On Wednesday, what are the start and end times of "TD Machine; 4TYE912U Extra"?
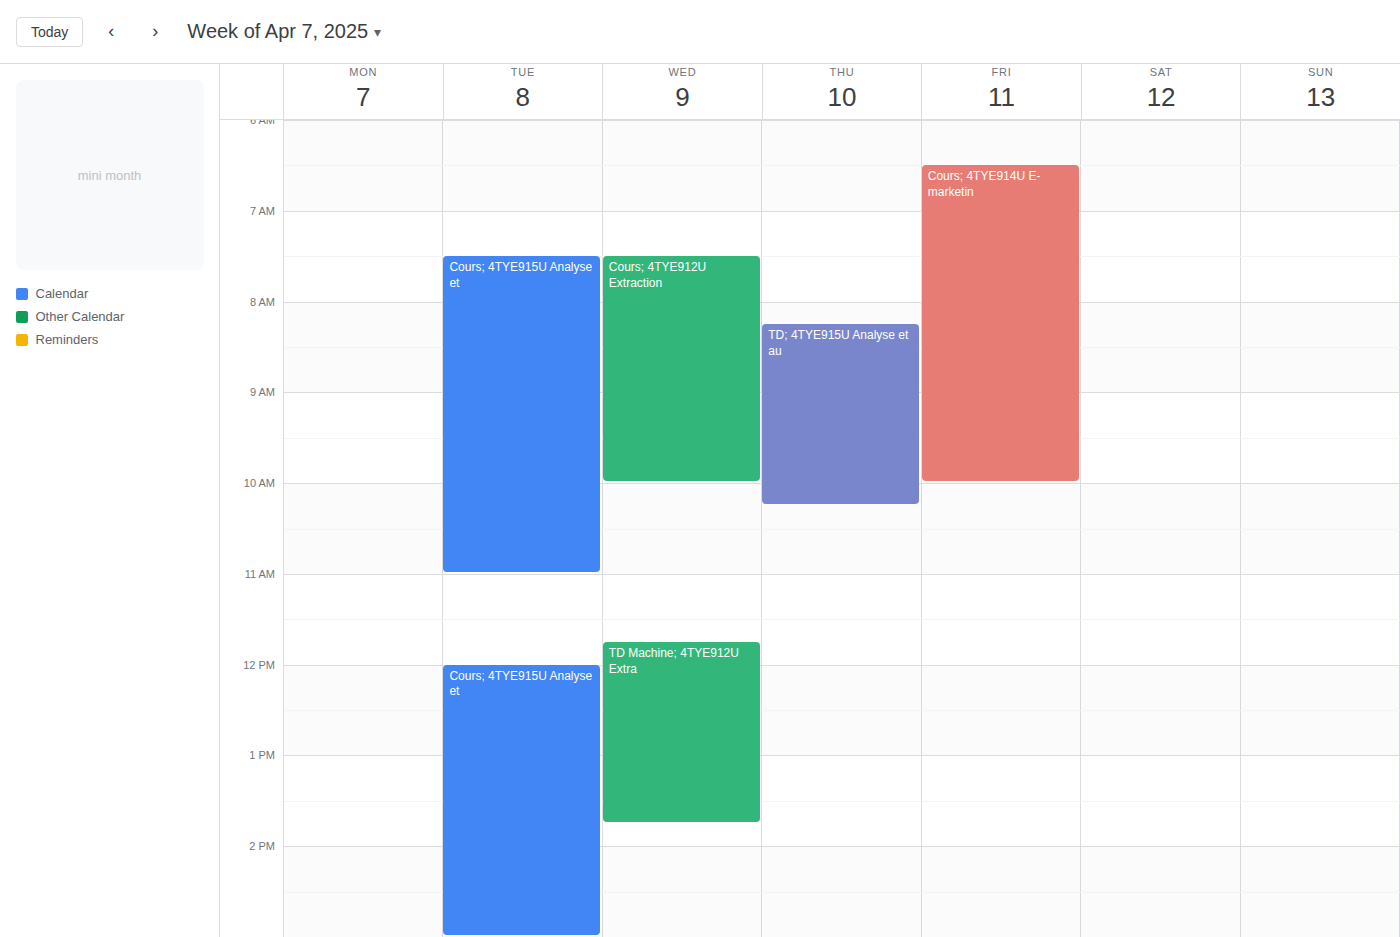
11:45 to 13:45